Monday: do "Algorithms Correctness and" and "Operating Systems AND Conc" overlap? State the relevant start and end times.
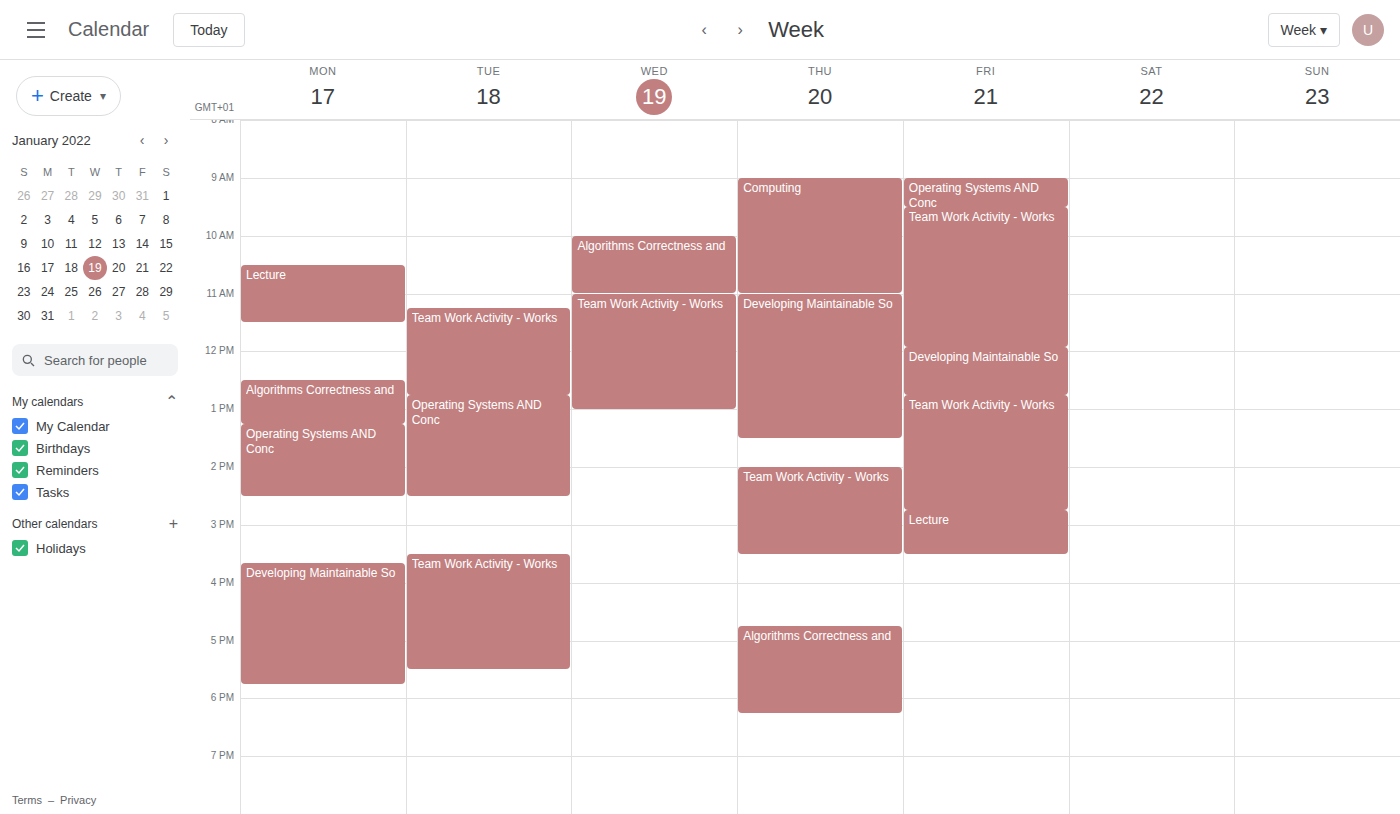
"Algorithms Correctness and" ends at 1:15 PM, exactly when "Operating Systems AND Conc" starts -- they touch but do not overlap.